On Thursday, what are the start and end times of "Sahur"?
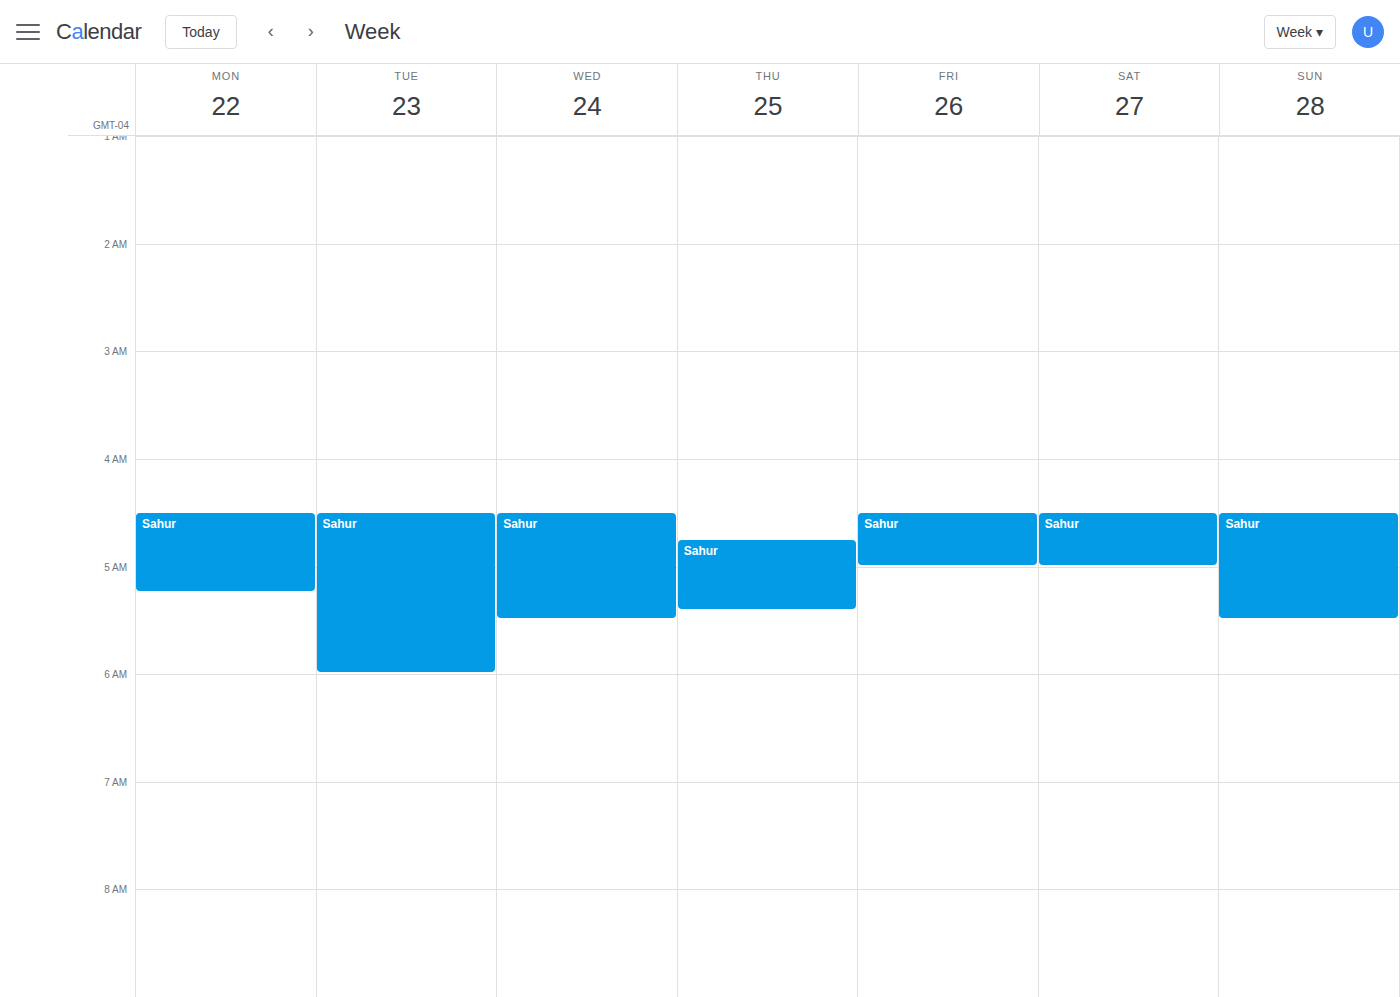
4:45 AM to 5:25 AM